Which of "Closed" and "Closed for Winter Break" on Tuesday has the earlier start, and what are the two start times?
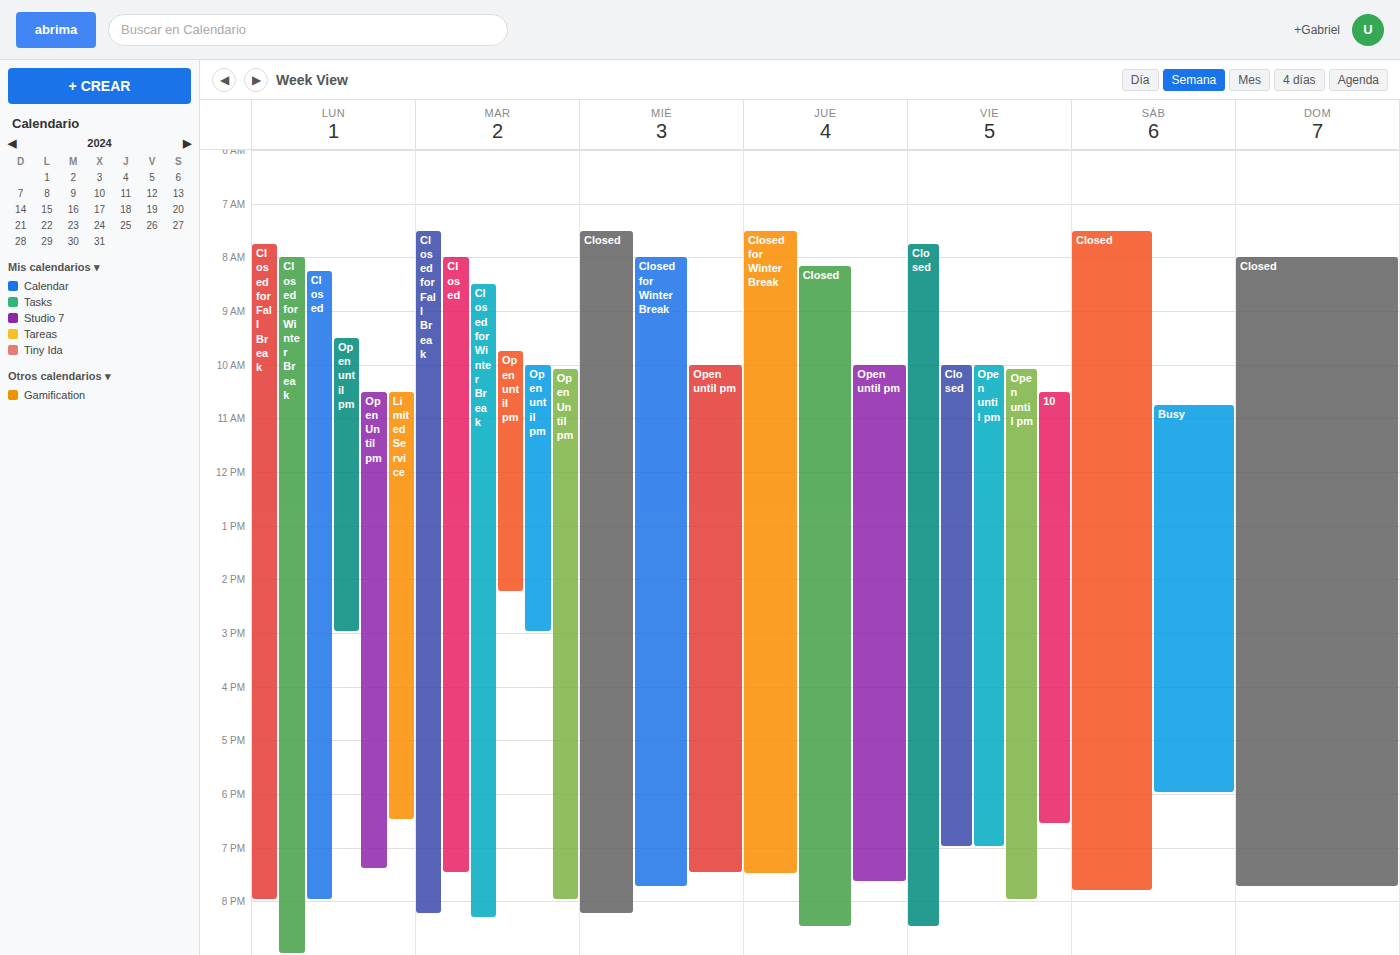
"Closed" 8:00 AM; "Closed for Winter Break" 8:30 AM.